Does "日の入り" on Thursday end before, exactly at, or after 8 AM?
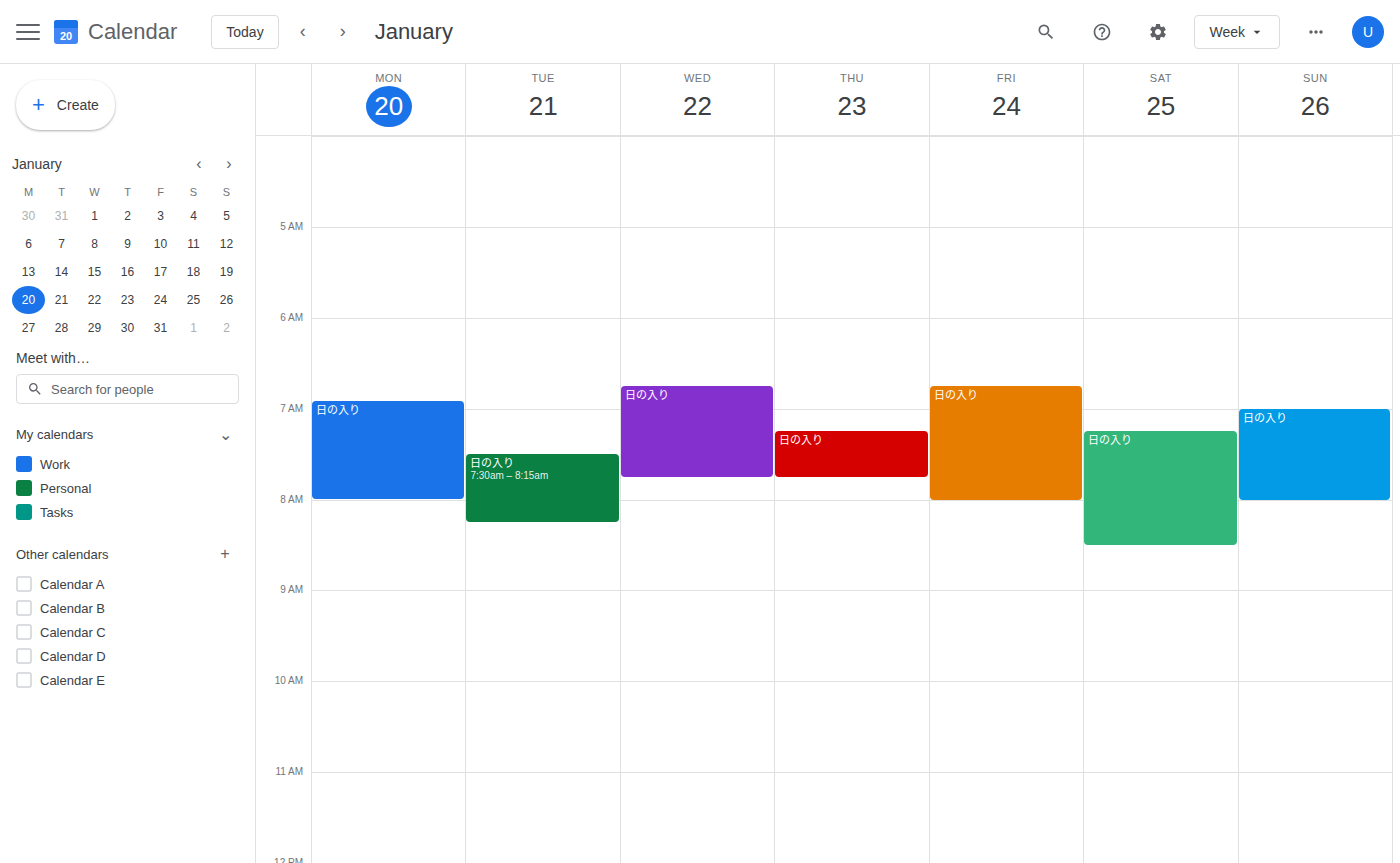
7:45 AM -- before 8 AM, 15 minutes above the 8 AM line.